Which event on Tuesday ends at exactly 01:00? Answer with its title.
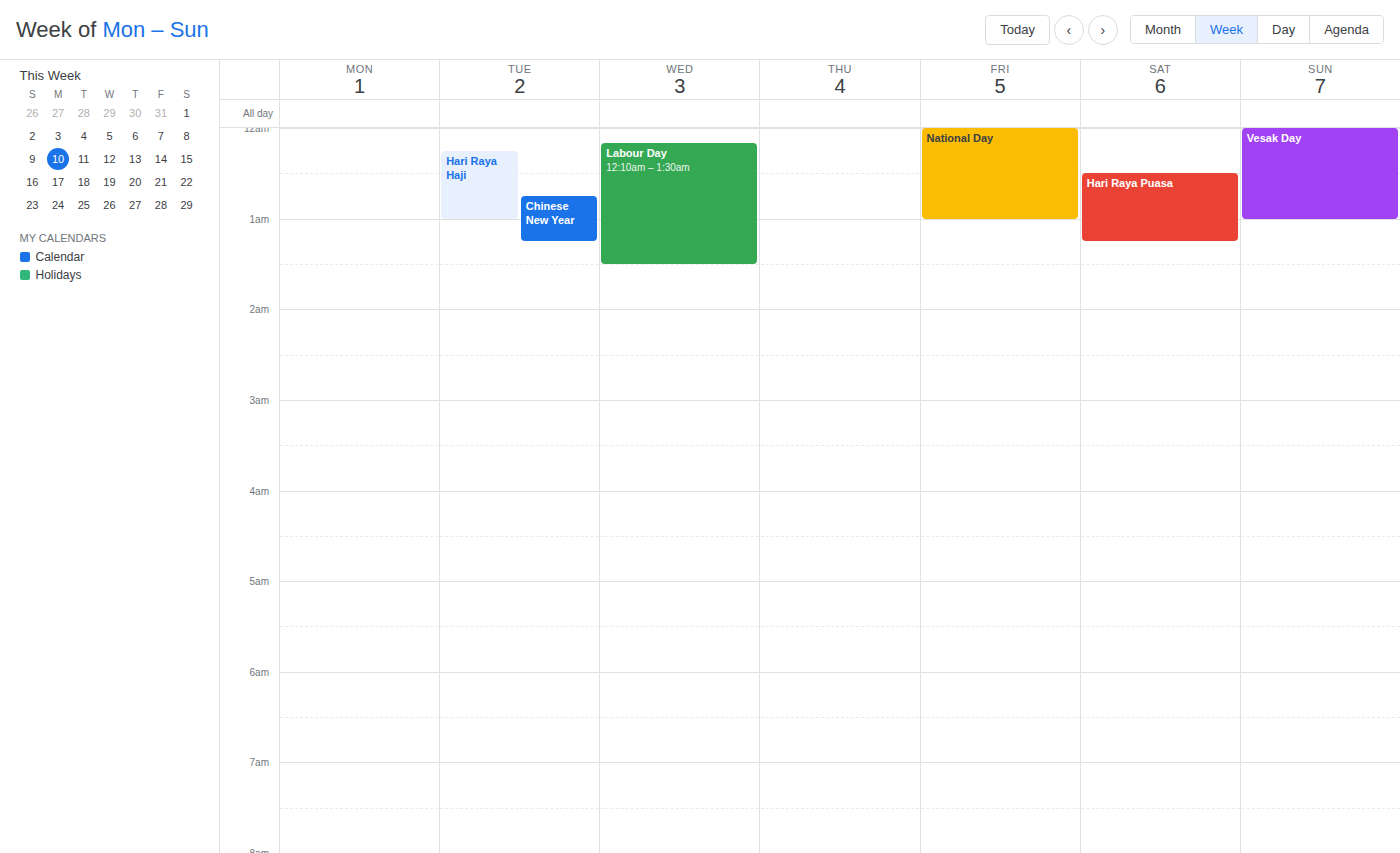
"Hari Raya Haji"